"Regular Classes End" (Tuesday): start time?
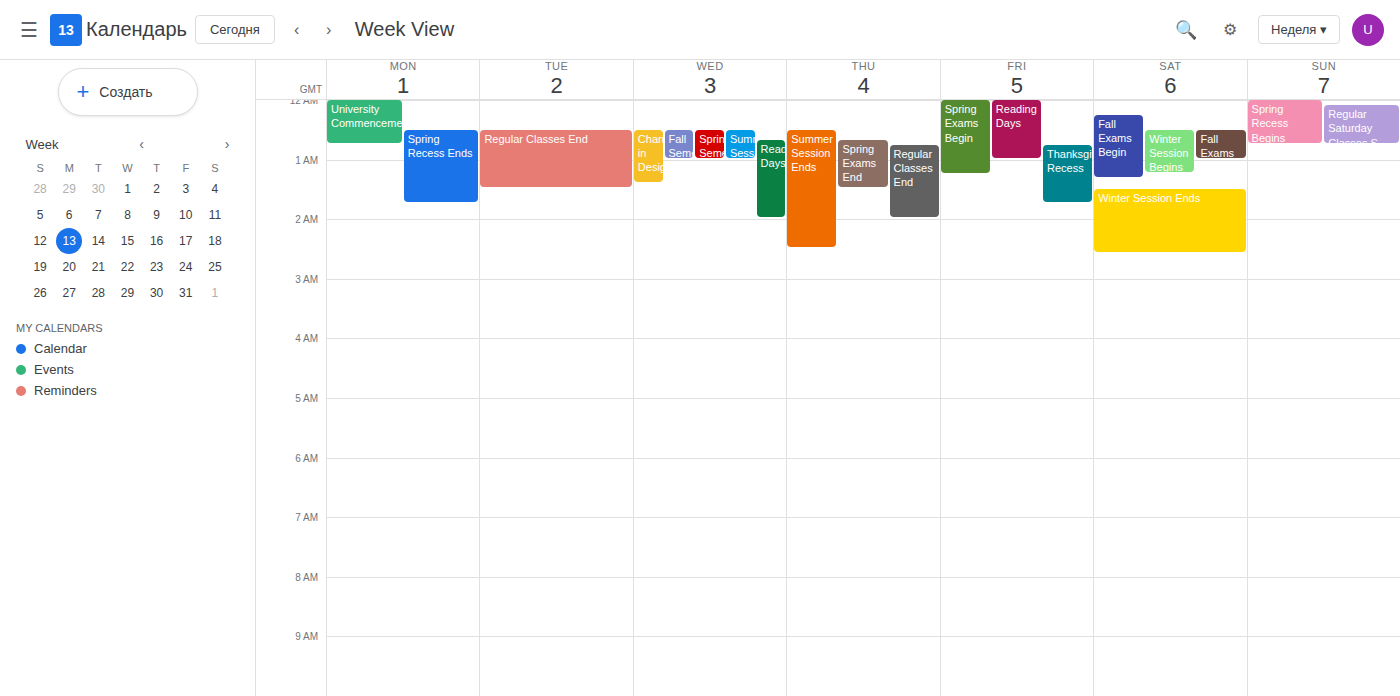
00:30